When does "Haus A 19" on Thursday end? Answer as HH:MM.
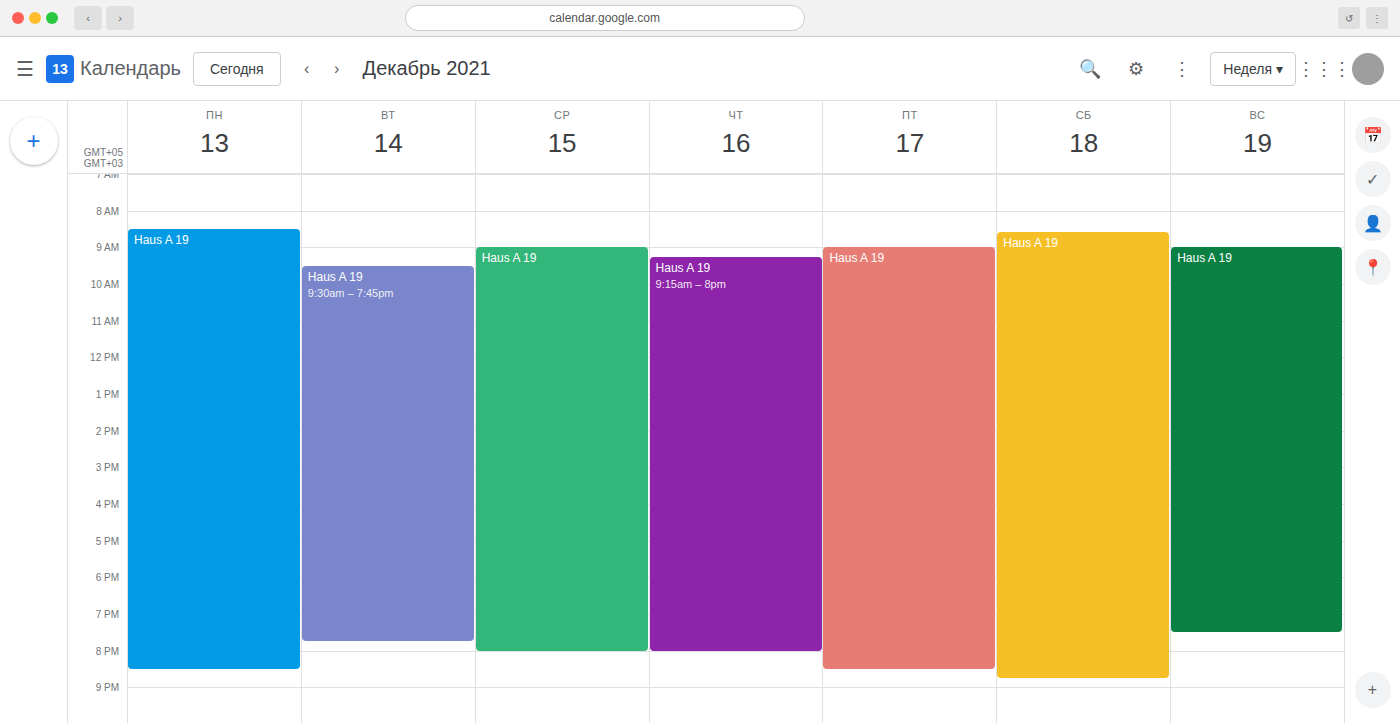
20:00